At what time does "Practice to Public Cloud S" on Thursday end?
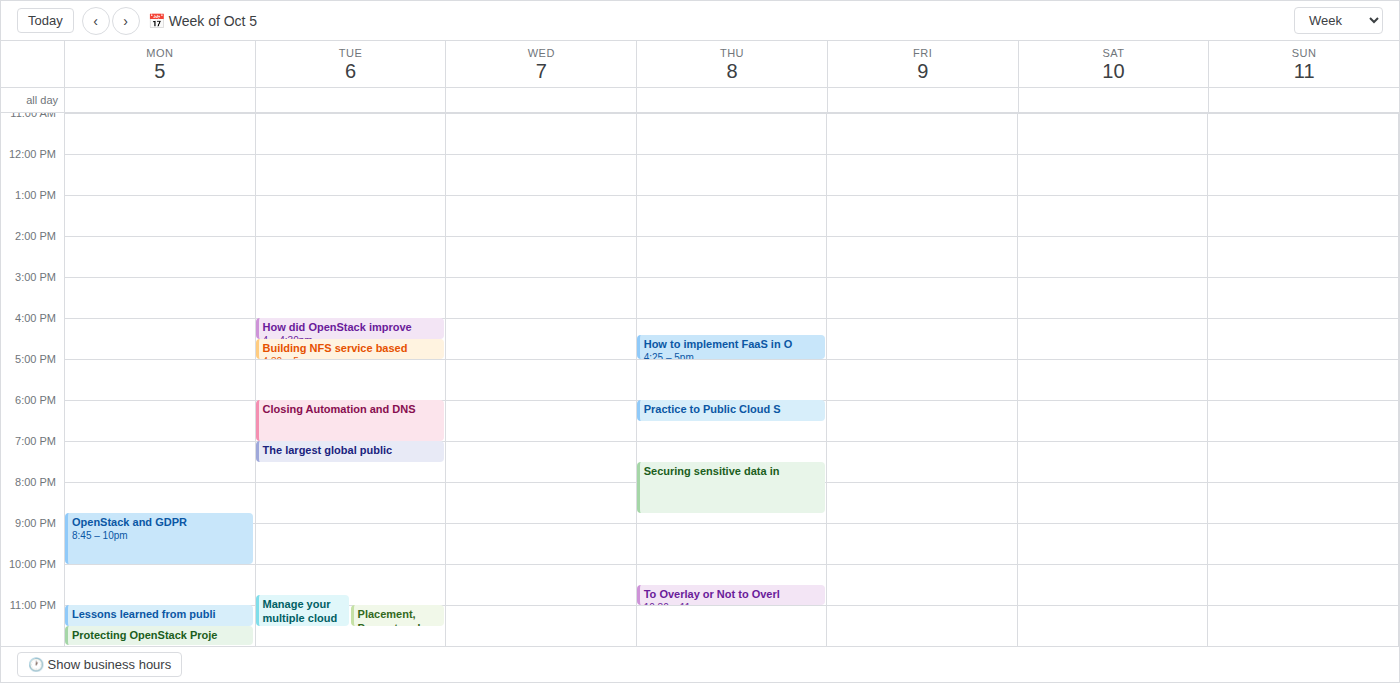
18:30